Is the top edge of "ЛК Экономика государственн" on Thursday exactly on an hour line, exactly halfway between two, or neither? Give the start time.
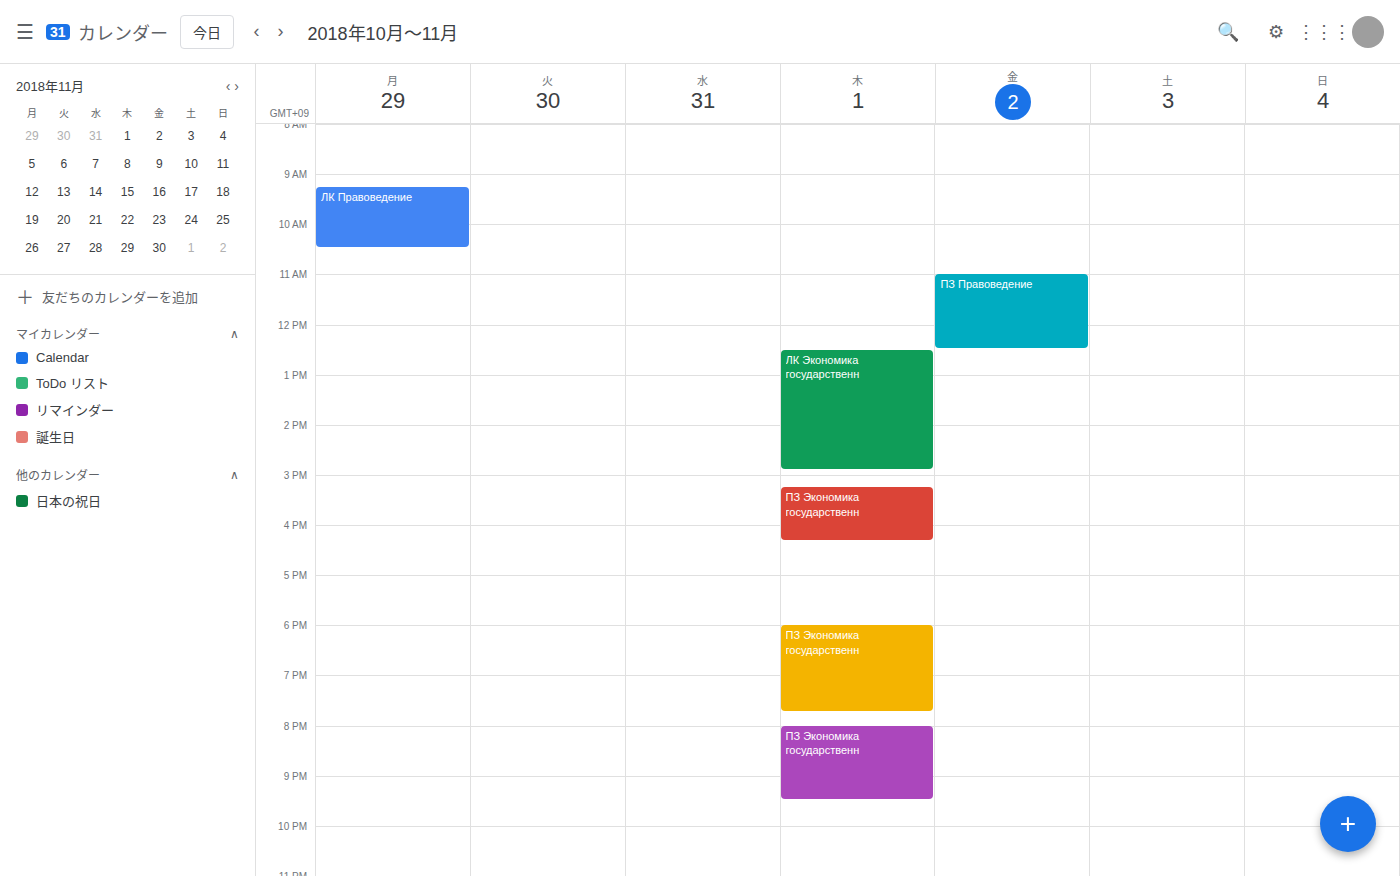
12:30 PM -- halfway between the 12 PM and 1 PM lines.